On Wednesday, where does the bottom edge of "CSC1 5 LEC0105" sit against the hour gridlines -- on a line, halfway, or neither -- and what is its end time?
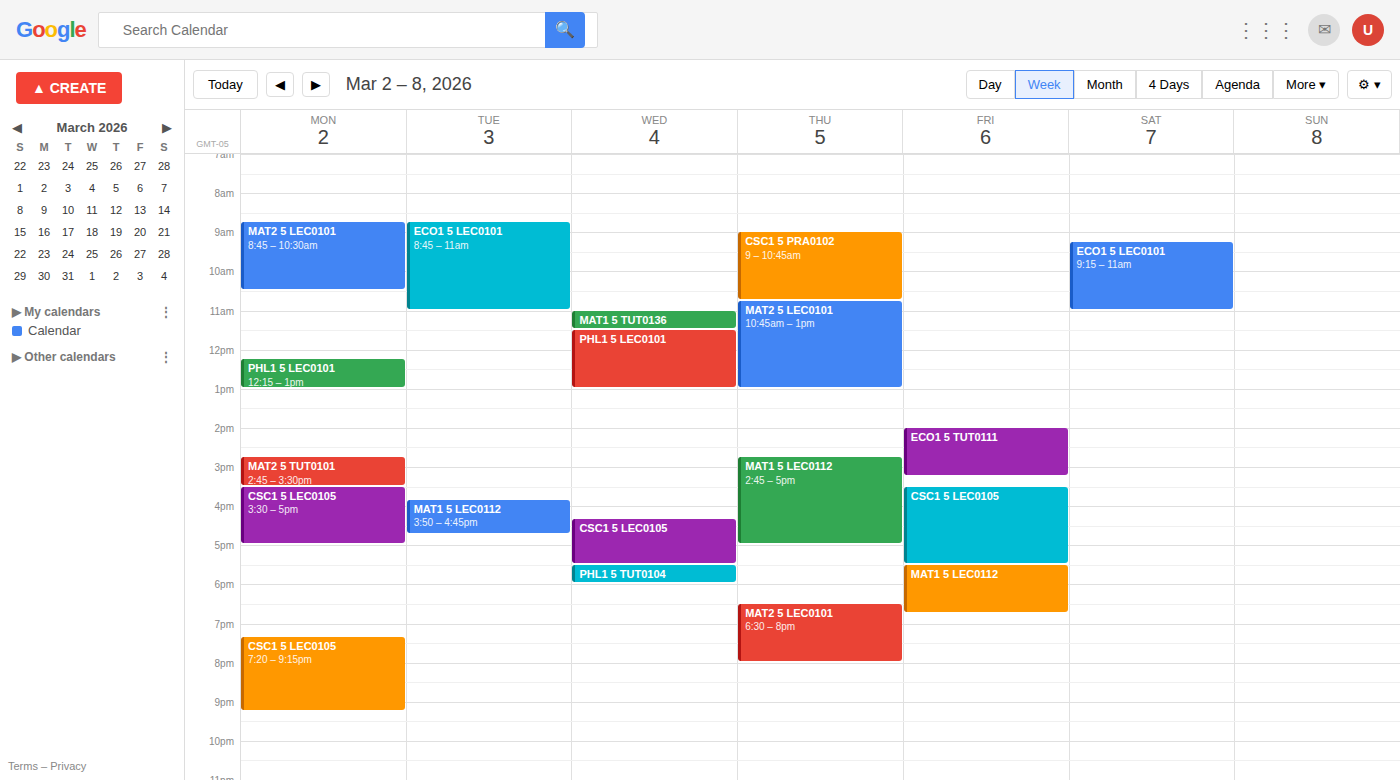
5:30 PM -- halfway between the 5 PM and 6 PM lines.